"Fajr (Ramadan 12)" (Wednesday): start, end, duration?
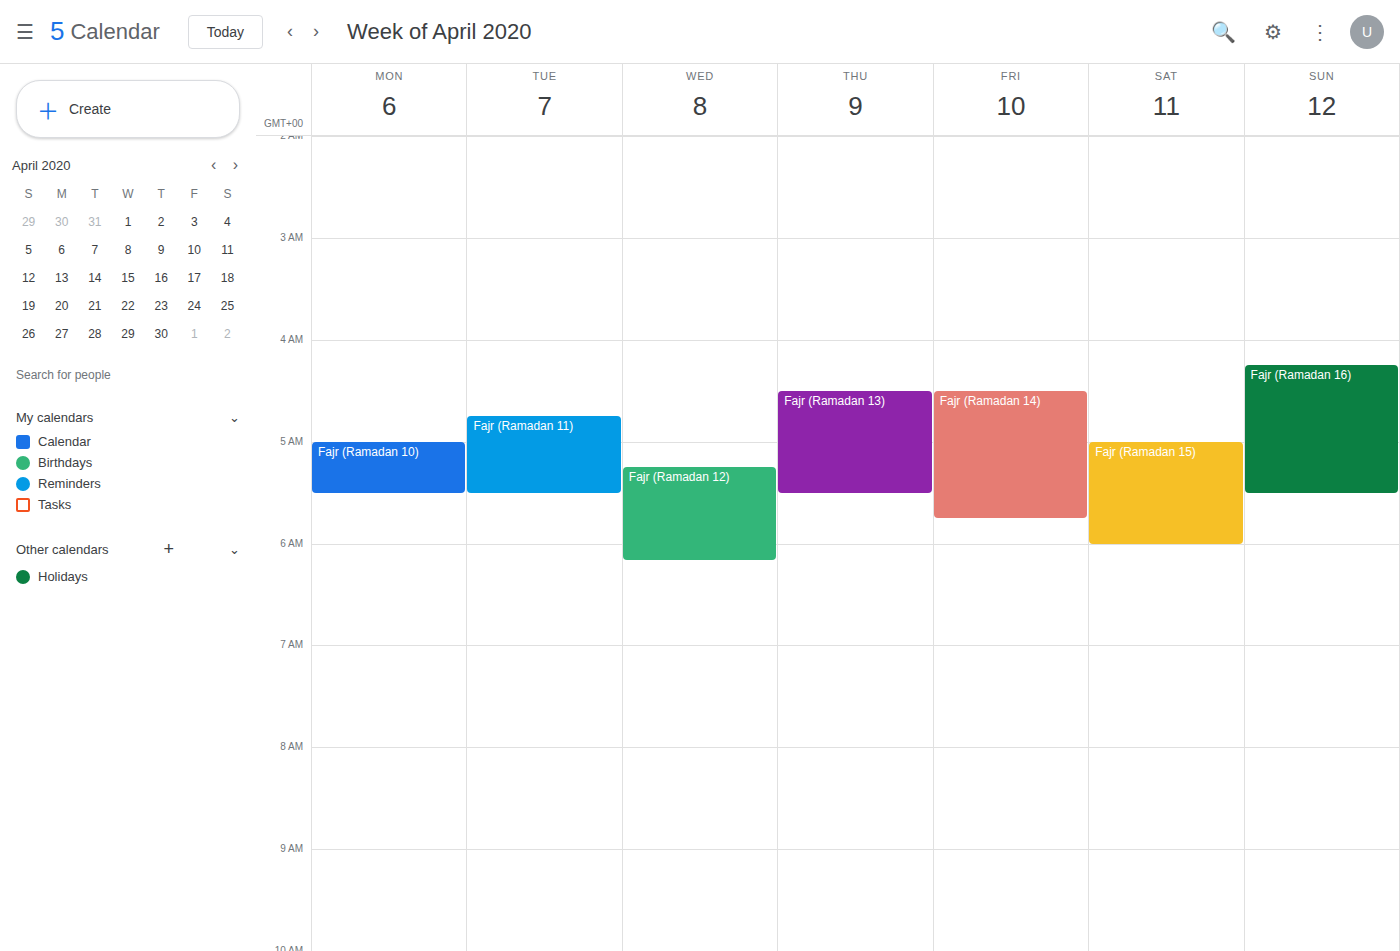
5:15 AM to 6:10 AM, 55 minutes